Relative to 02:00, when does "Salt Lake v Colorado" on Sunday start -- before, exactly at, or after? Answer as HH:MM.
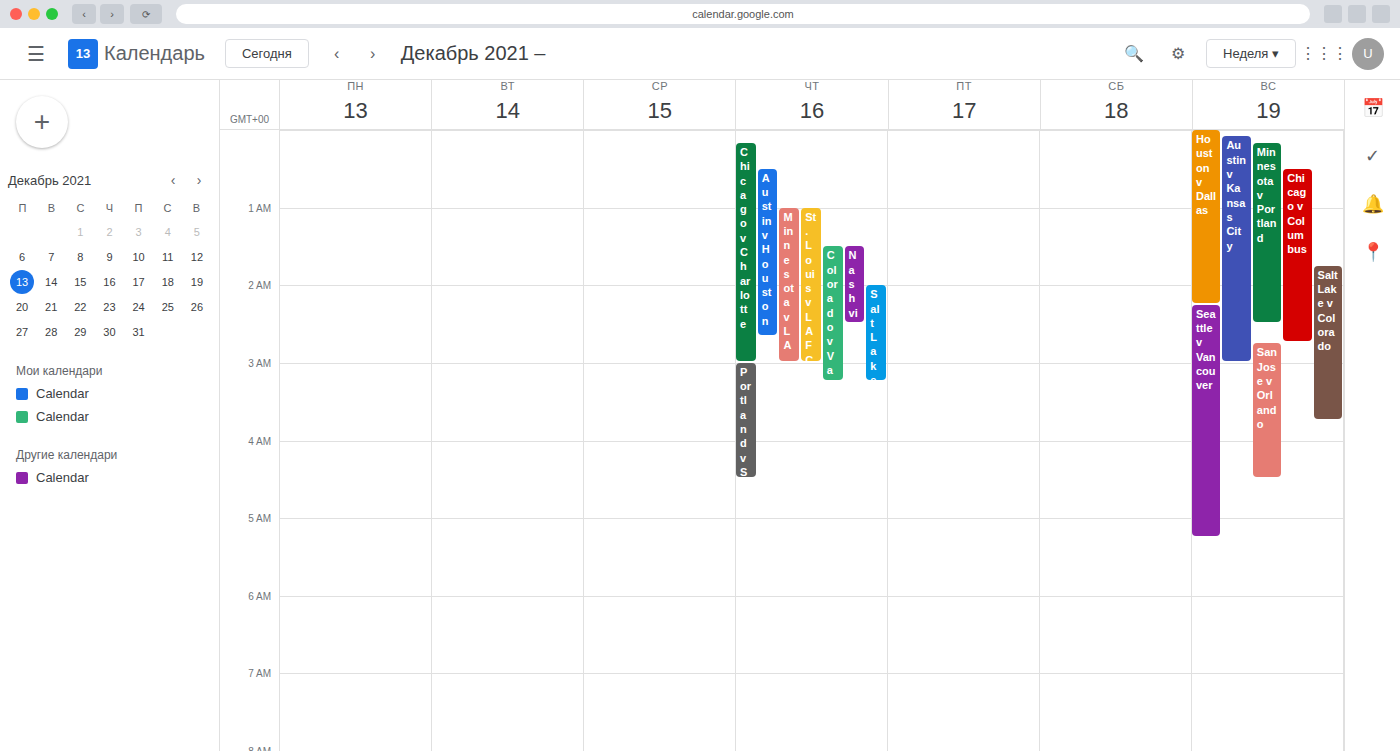
01:45 -- before 02:00, 15 minutes above the 02:00 line.